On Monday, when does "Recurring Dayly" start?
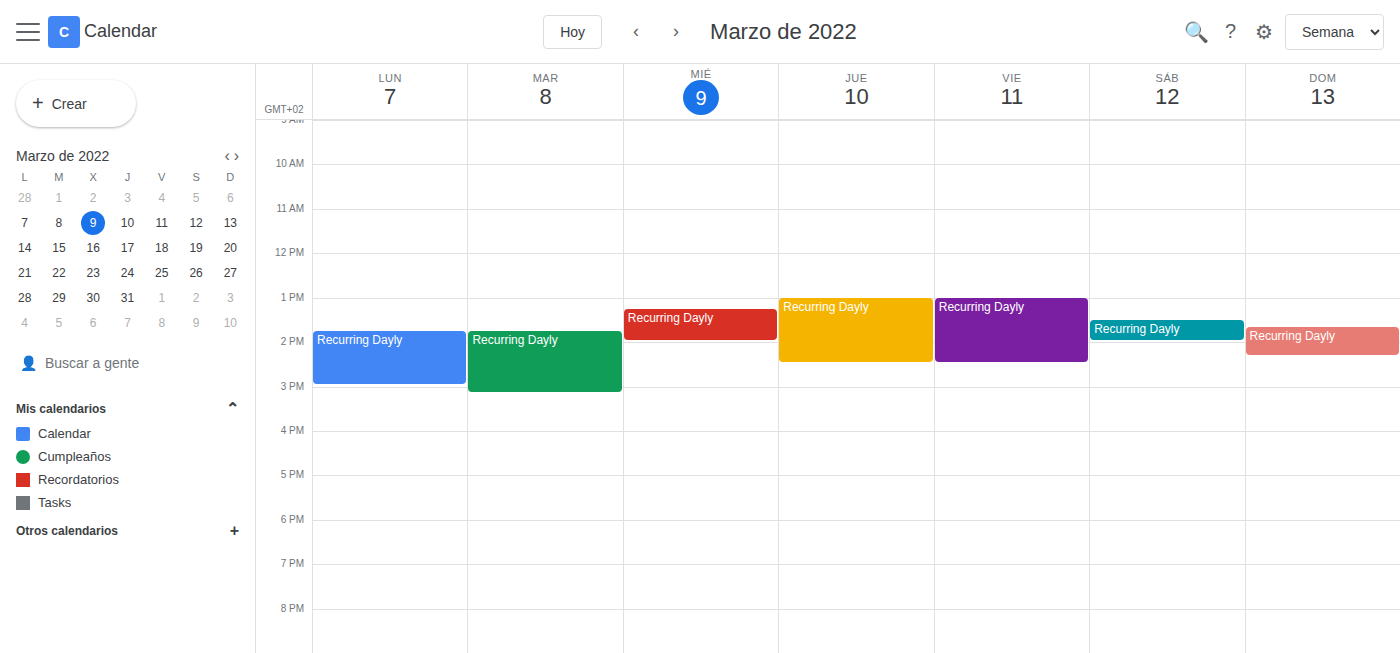
1:45 PM